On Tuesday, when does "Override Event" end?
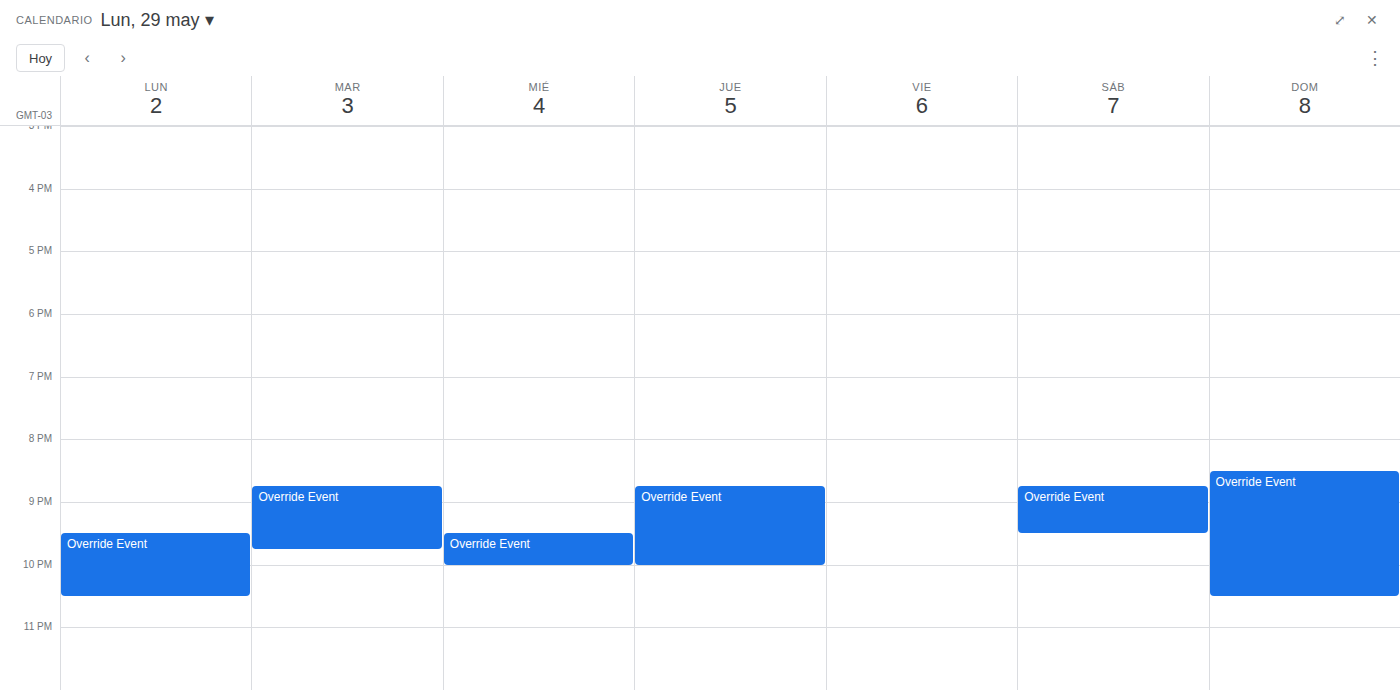
9:45 PM